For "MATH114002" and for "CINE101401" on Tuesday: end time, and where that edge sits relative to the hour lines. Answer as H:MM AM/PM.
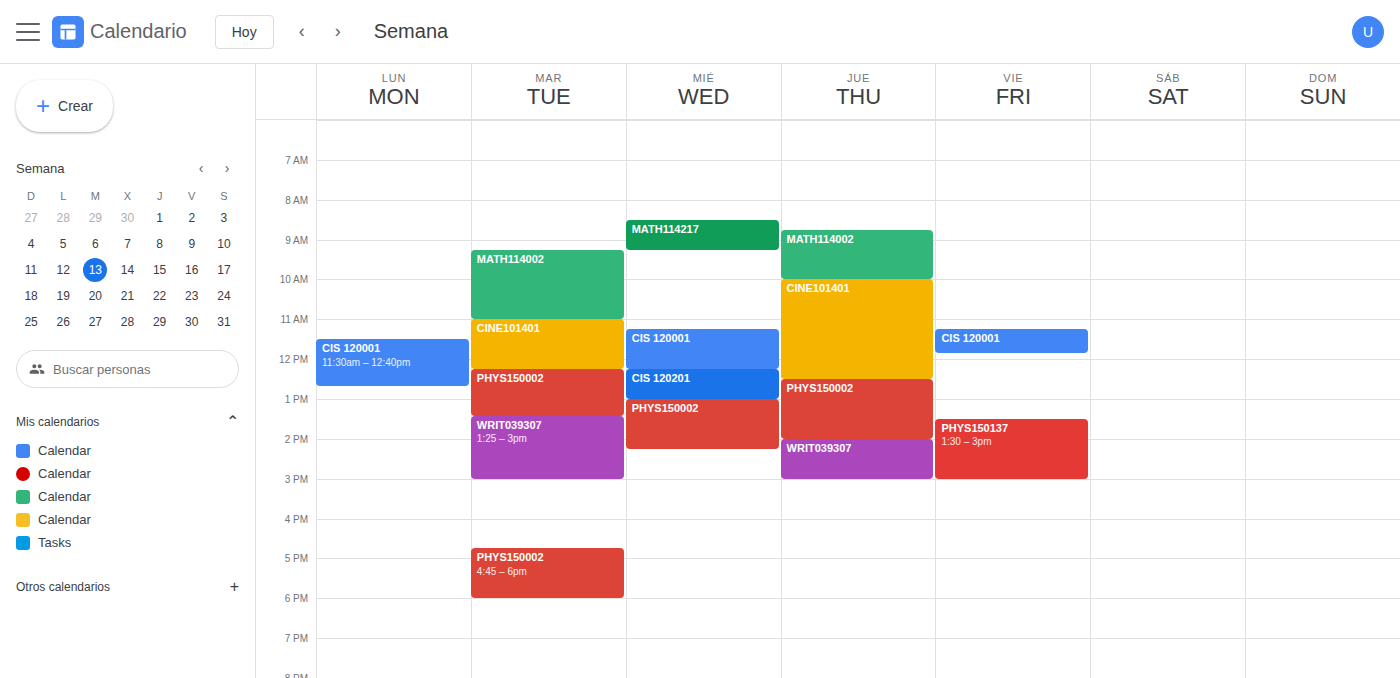
"MATH114002": 11:00 AM, exactly on the 11 AM line. "CINE101401": 12:15 PM, neither: a quarter of the way from the 12 PM line to the 1 PM line.